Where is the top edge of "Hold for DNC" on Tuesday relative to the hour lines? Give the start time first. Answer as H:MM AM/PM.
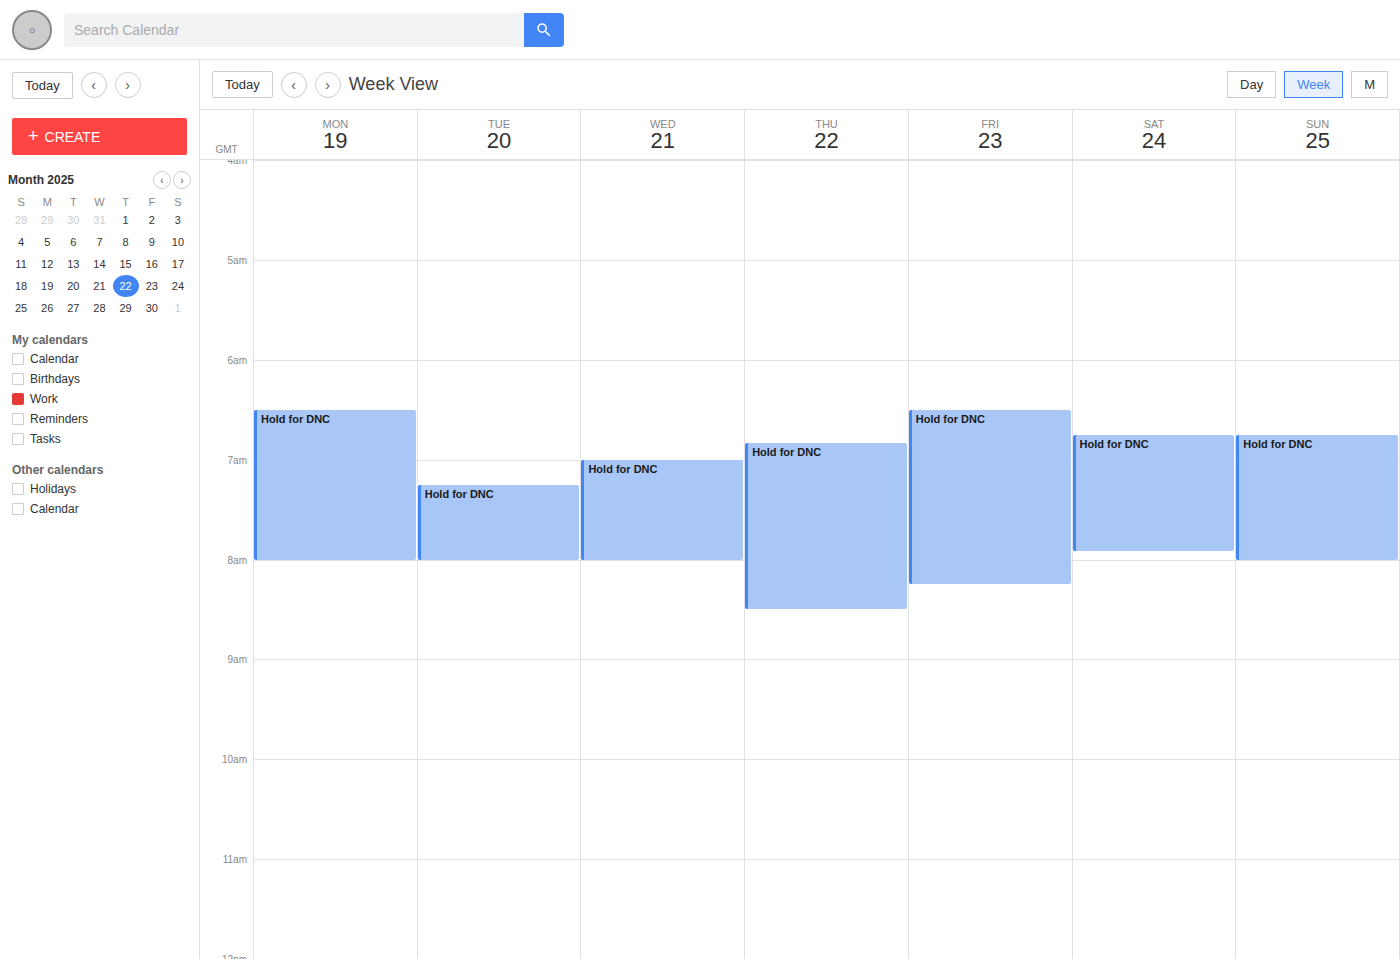
7:15 AM -- neither: a quarter of the way from the 7 AM line to the 8 AM line.